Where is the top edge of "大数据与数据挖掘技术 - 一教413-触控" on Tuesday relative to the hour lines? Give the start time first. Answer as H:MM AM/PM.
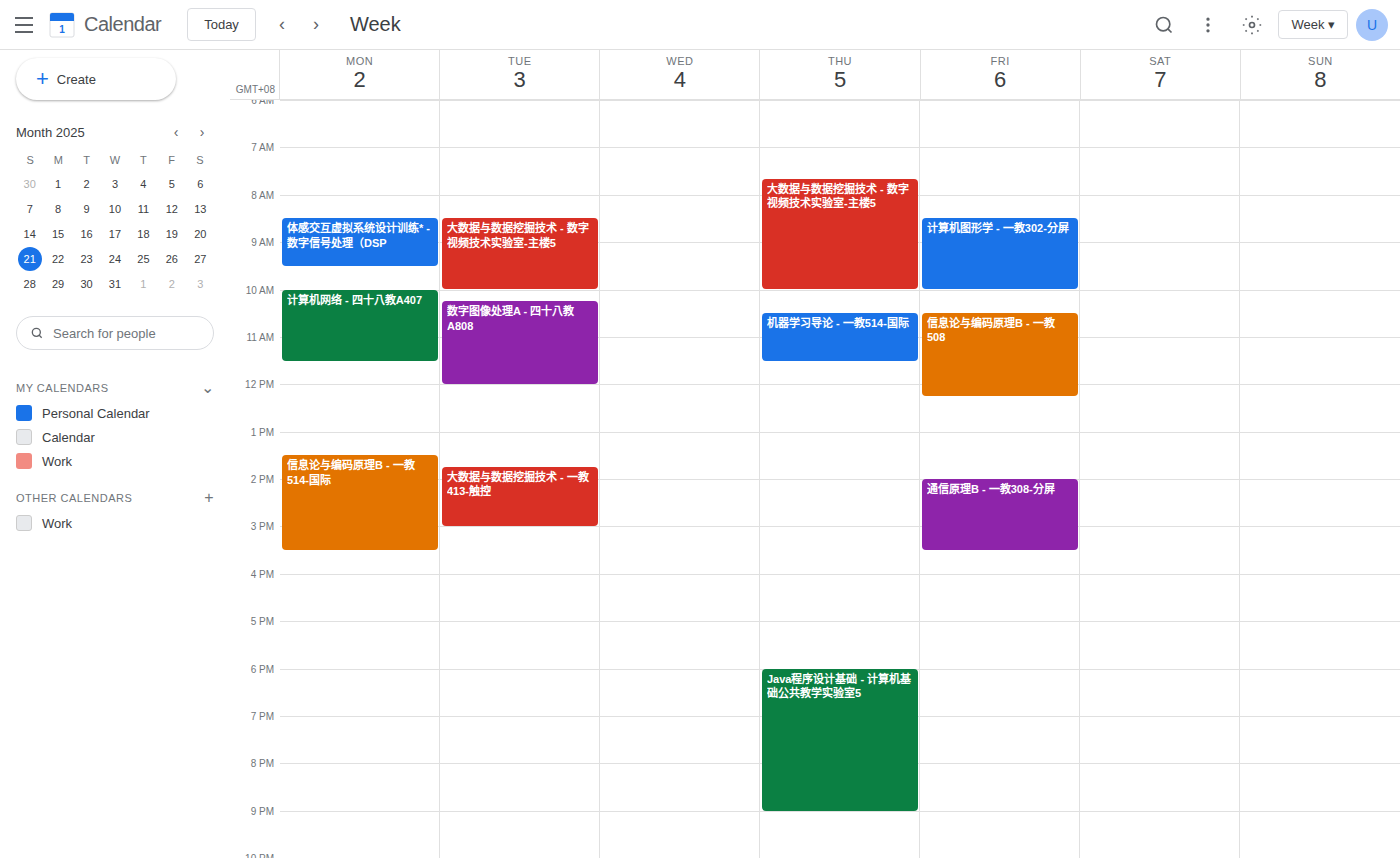
1:45 PM -- neither: three quarters of the way from the 1 PM line to the 2 PM line.